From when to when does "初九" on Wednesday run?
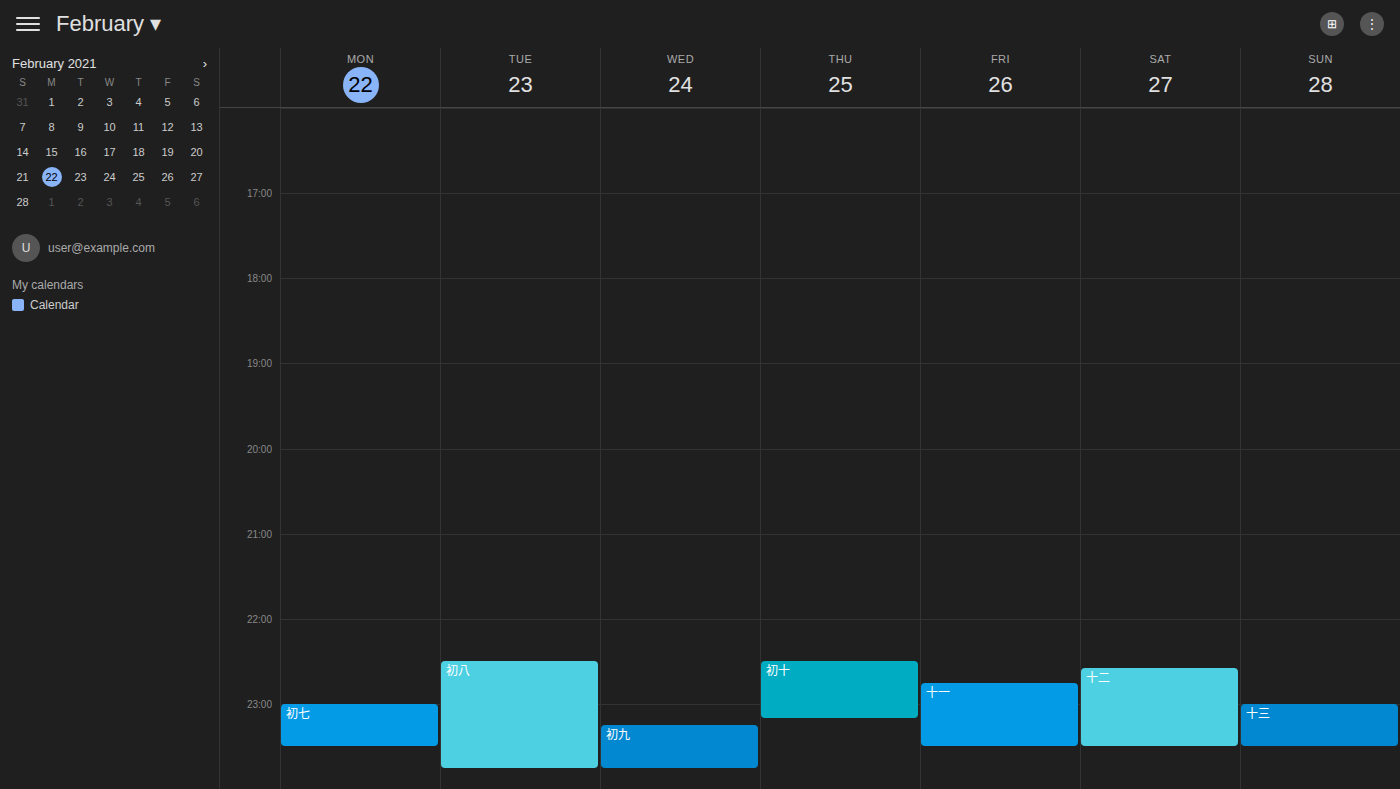
11:15 PM to 11:45 PM